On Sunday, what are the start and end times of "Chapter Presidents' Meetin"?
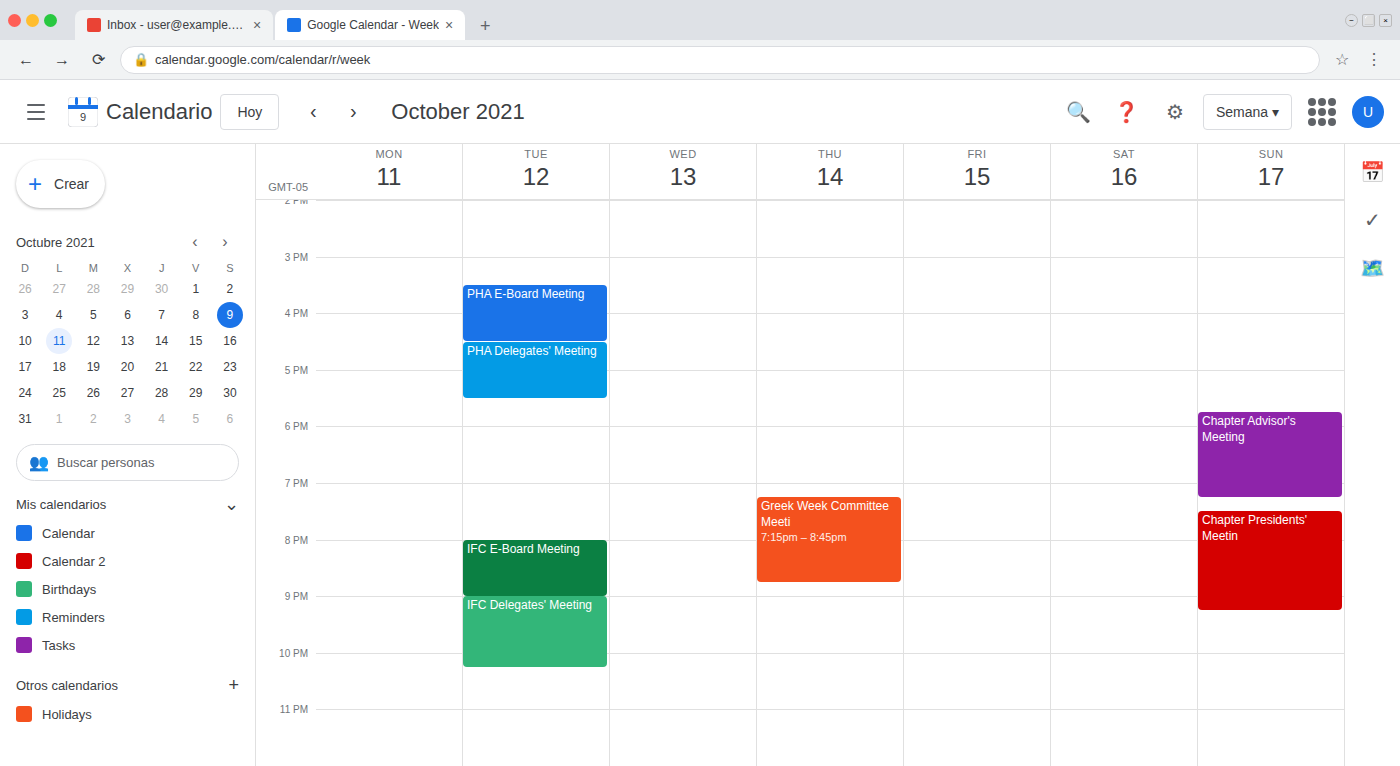
7:30 PM to 9:15 PM